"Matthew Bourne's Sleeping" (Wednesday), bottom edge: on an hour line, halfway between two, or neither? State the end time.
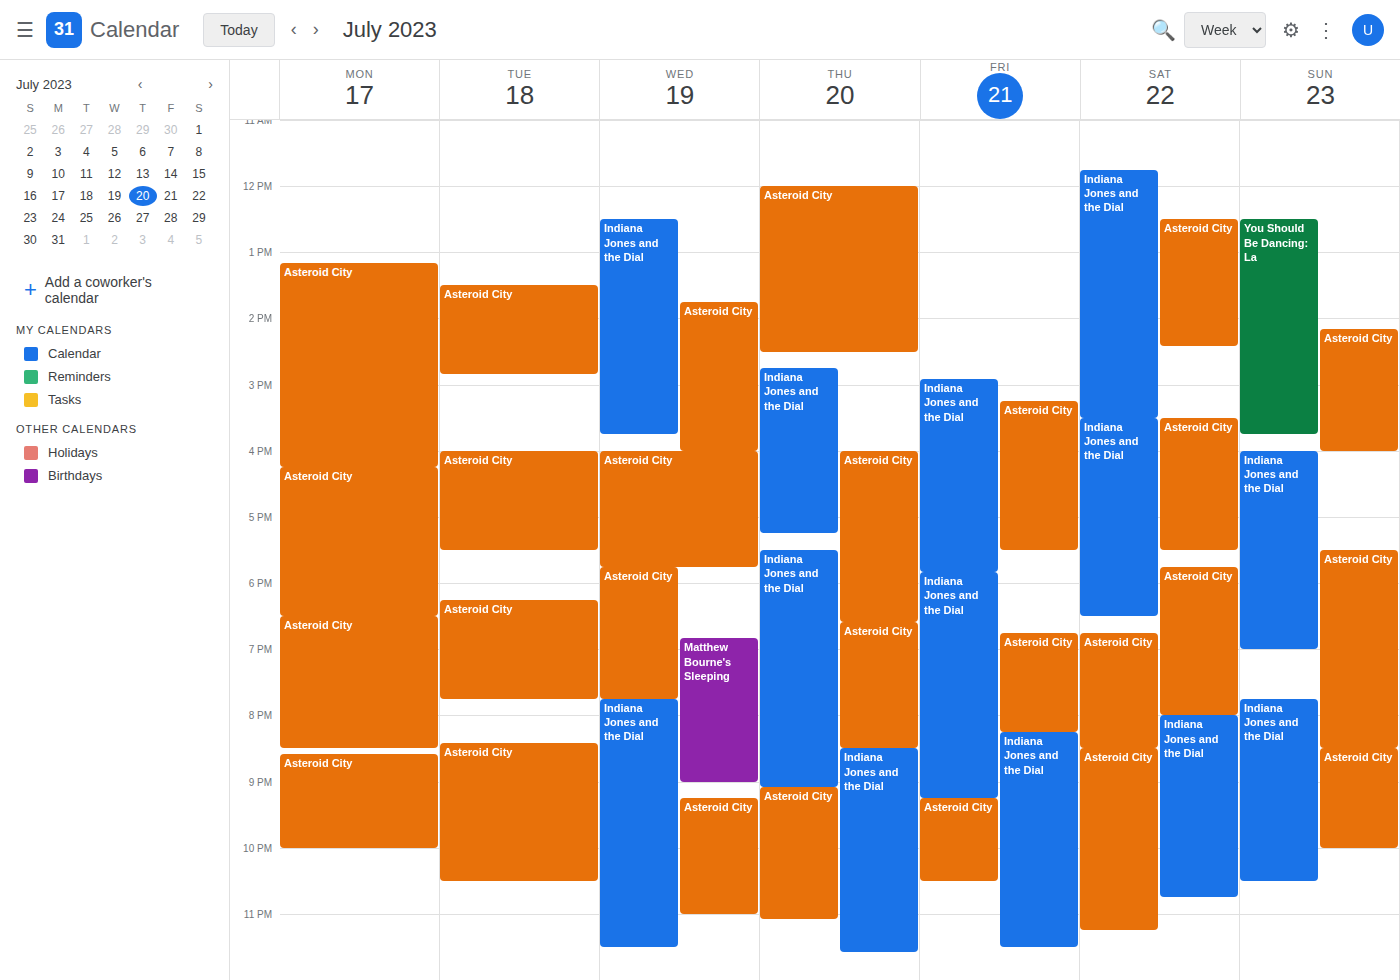
9:00 PM -- exactly on the 9 PM line.